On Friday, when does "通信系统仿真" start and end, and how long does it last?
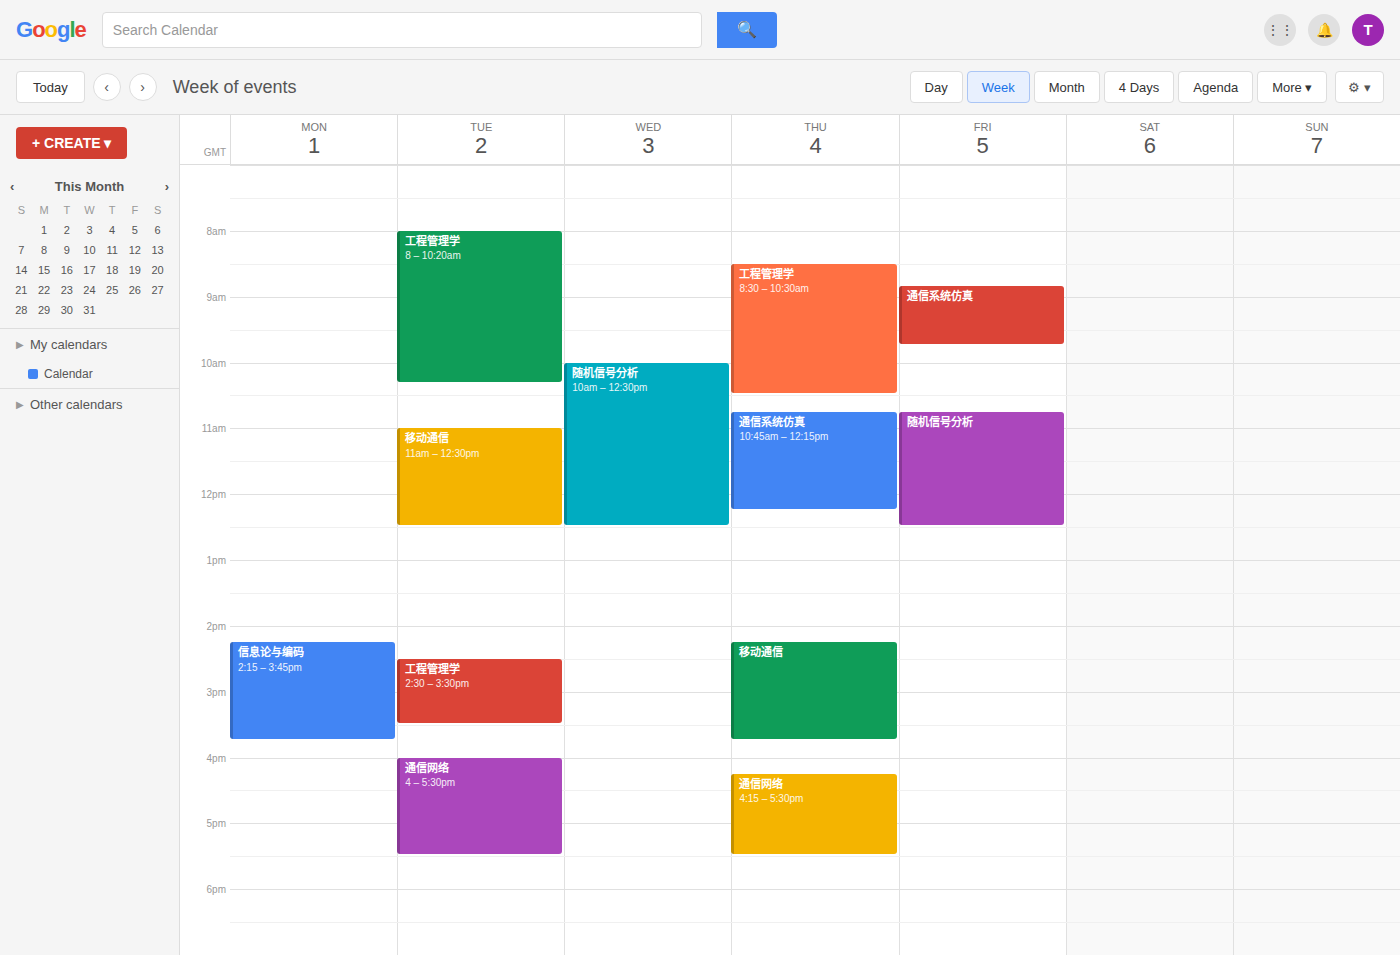
8:50 AM to 9:45 AM, 55 minutes